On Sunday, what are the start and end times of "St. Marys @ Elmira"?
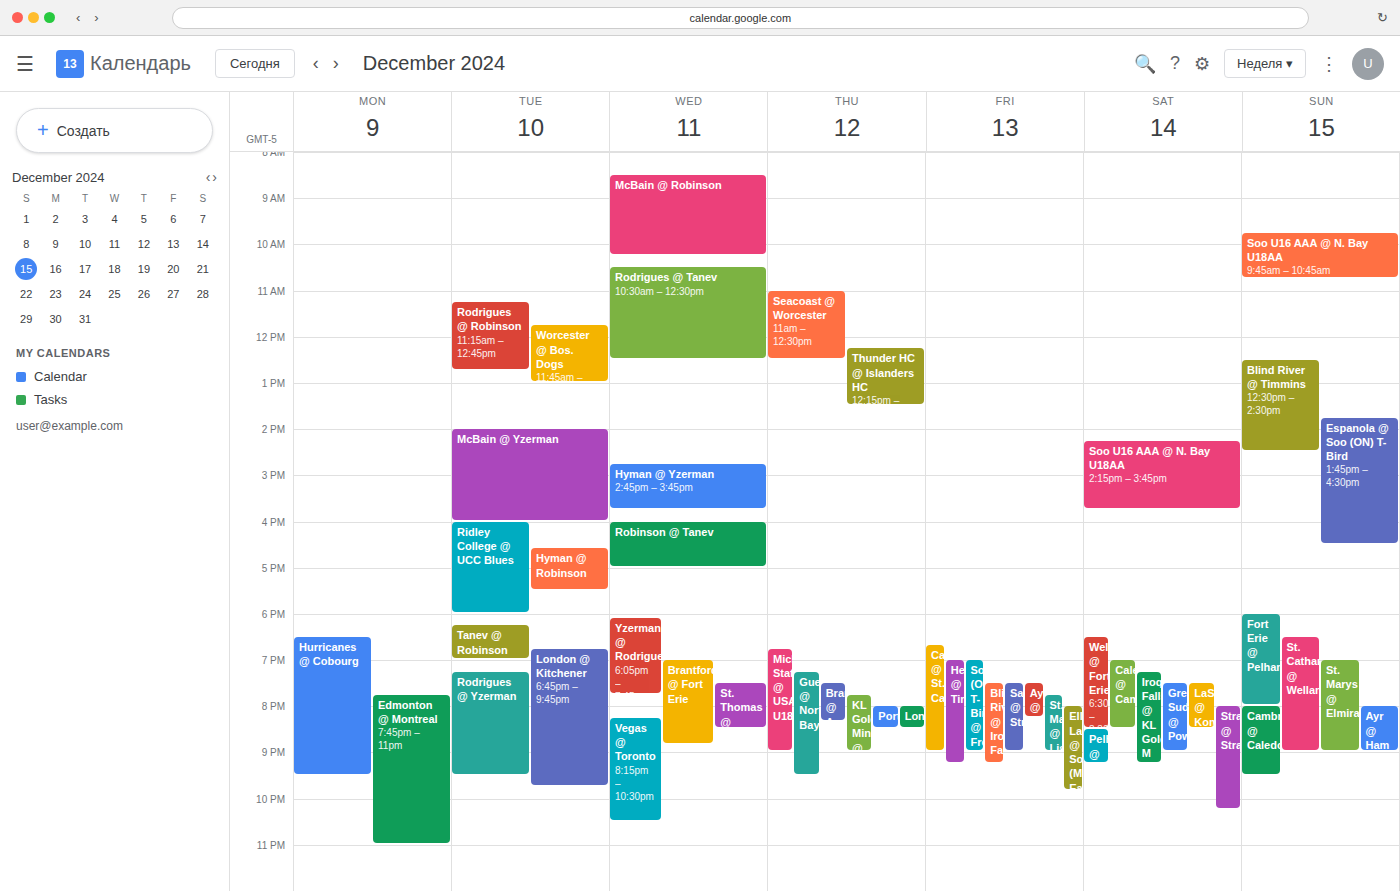
7:00 PM to 9:00 PM